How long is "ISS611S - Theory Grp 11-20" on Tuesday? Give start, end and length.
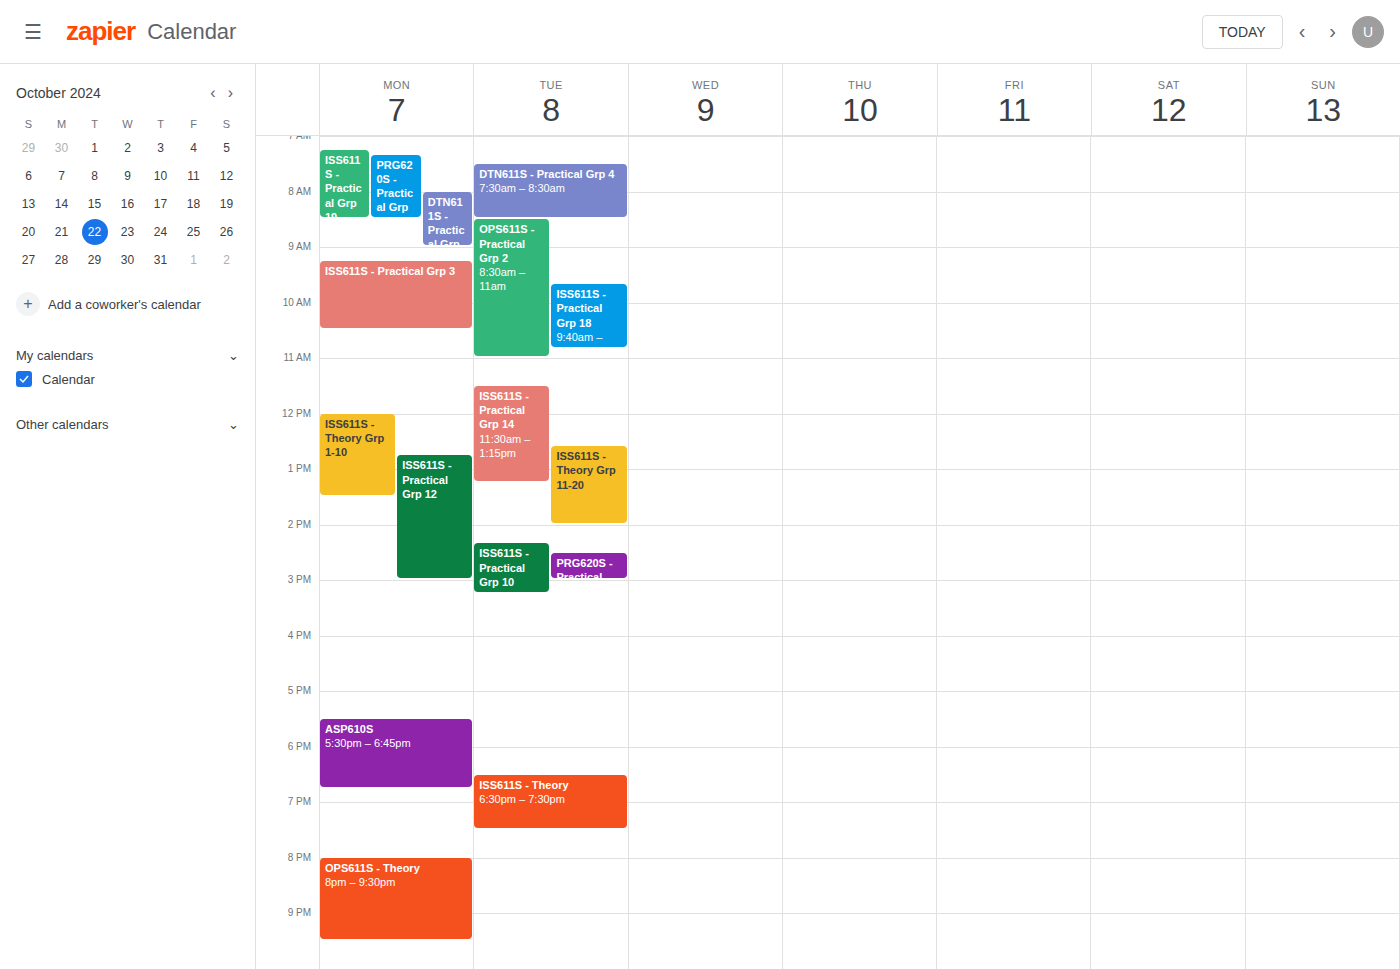
12:35 to 14:00, 1 hour 25 minutes